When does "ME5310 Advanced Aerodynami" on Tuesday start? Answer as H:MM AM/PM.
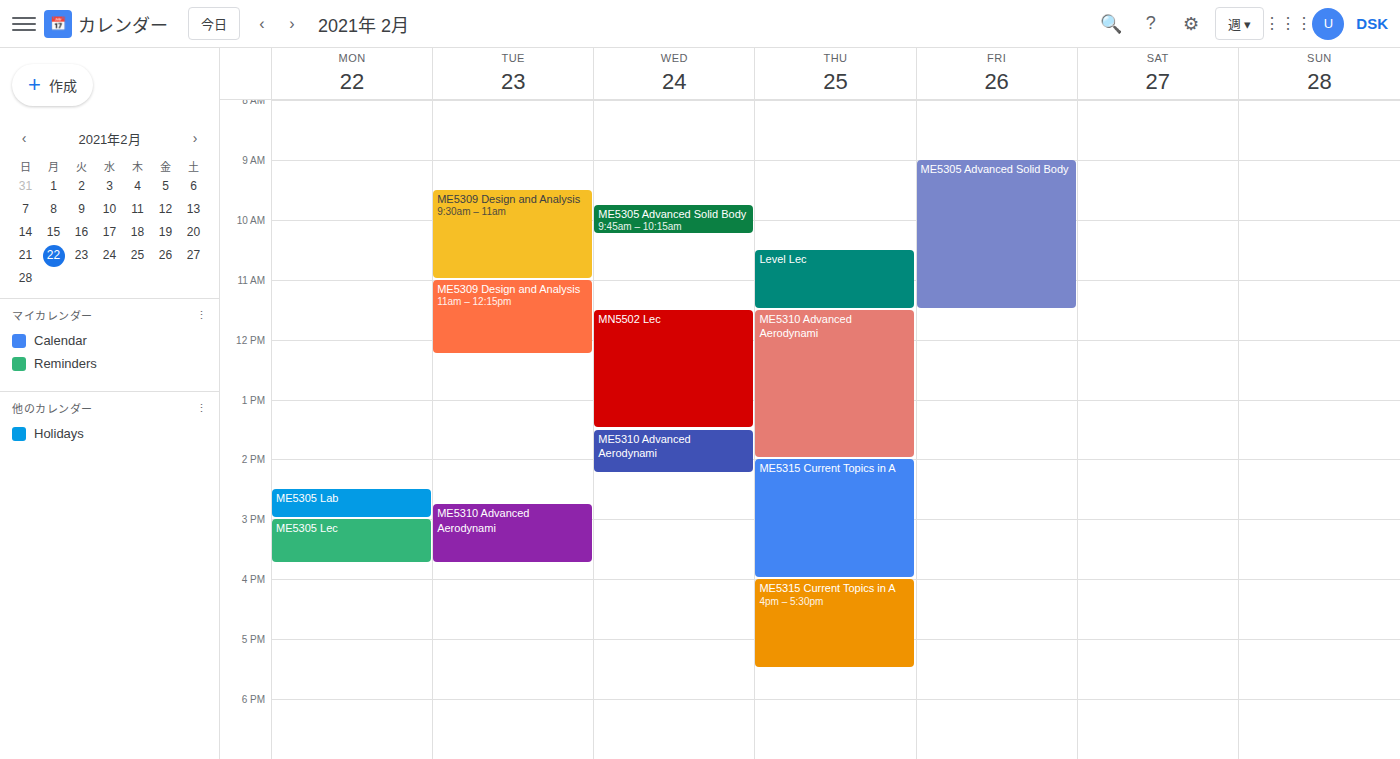
2:45 PM